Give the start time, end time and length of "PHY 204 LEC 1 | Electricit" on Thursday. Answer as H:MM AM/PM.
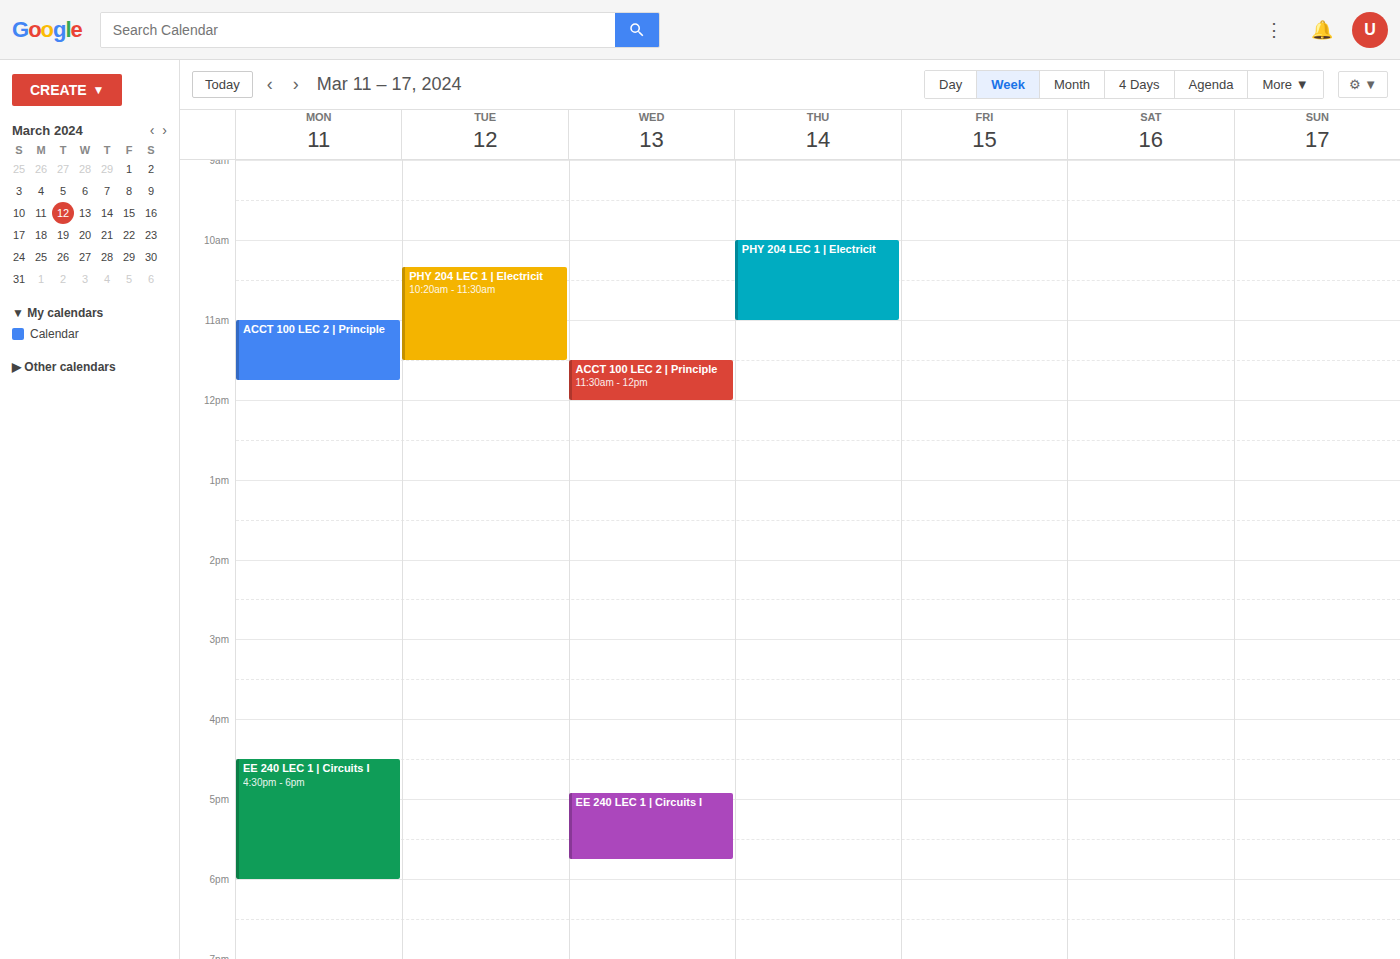
10:00 AM to 11:00 AM, 1 hour